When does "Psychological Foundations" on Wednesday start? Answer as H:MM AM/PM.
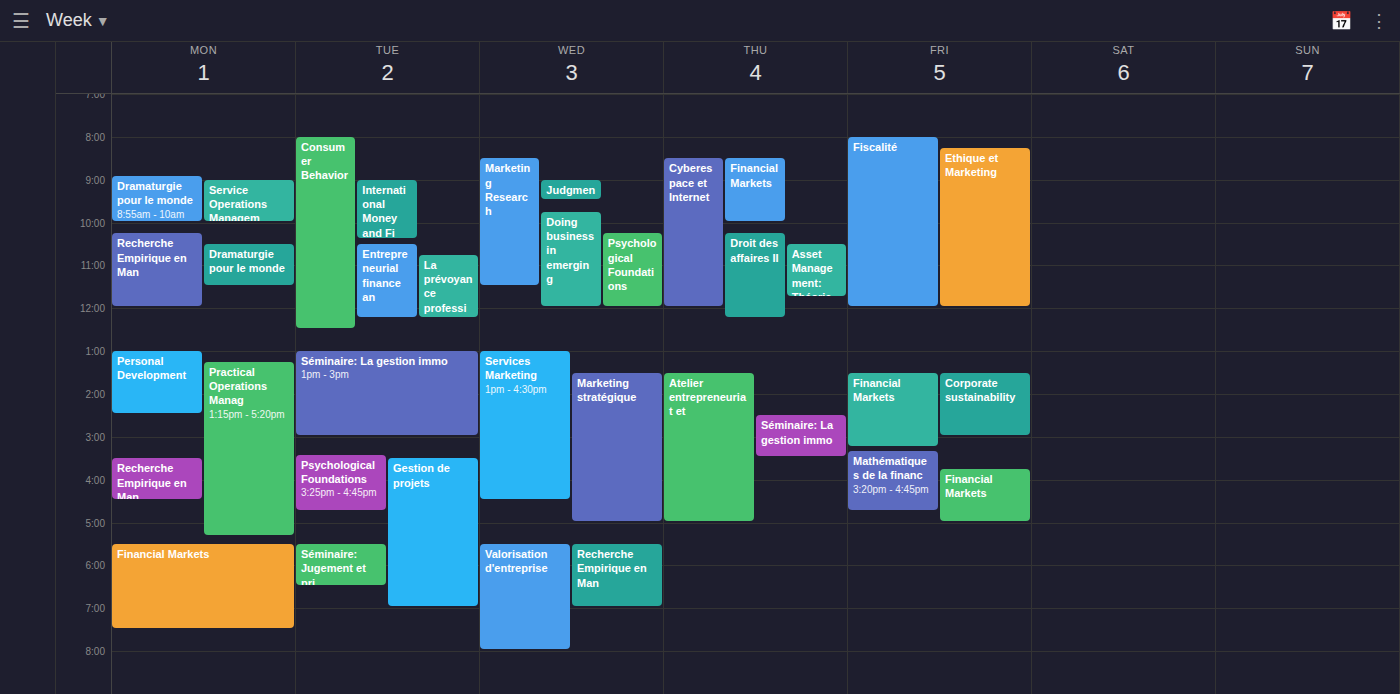
10:15 AM